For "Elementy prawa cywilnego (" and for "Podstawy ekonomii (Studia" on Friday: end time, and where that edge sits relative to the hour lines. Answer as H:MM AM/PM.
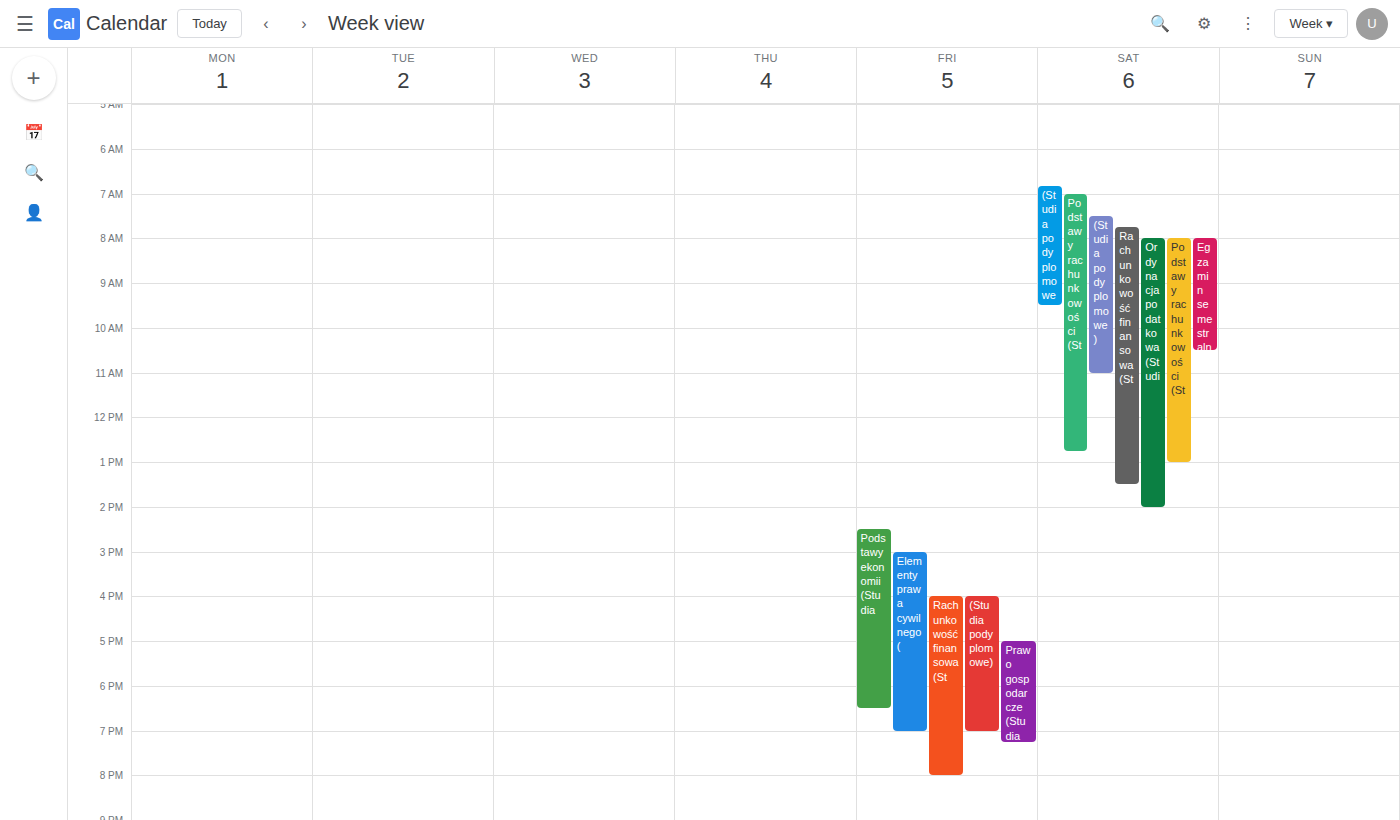
"Elementy prawa cywilnego (": 7:00 PM, exactly on the 7 PM line. "Podstawy ekonomii (Studia": 6:30 PM, halfway between the 6 PM and 7 PM lines.